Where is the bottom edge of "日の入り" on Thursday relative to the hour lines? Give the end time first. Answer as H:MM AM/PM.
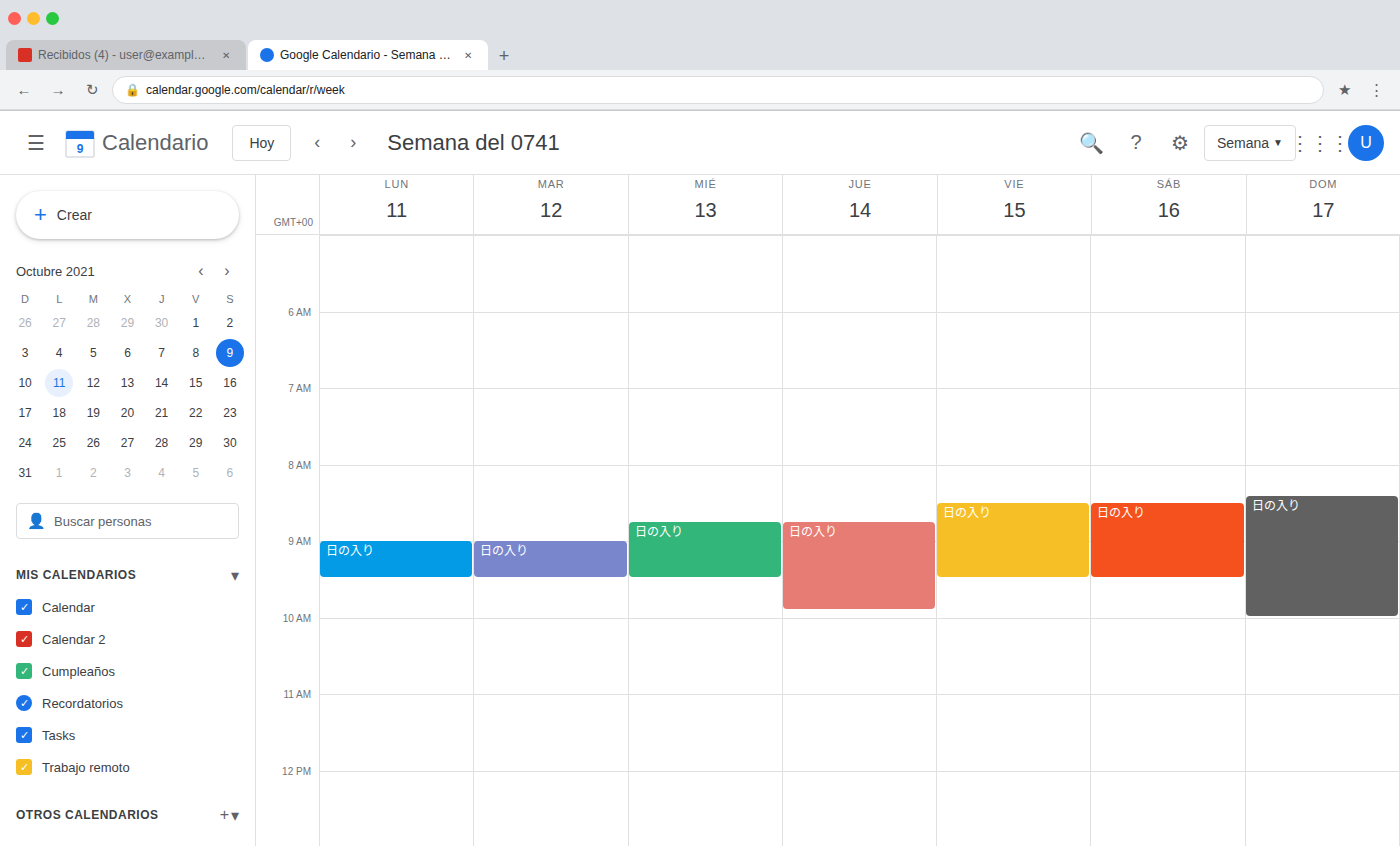
9:55 AM -- neither: 55 minutes below the 9 AM line and 5 minutes above the 10 AM line.